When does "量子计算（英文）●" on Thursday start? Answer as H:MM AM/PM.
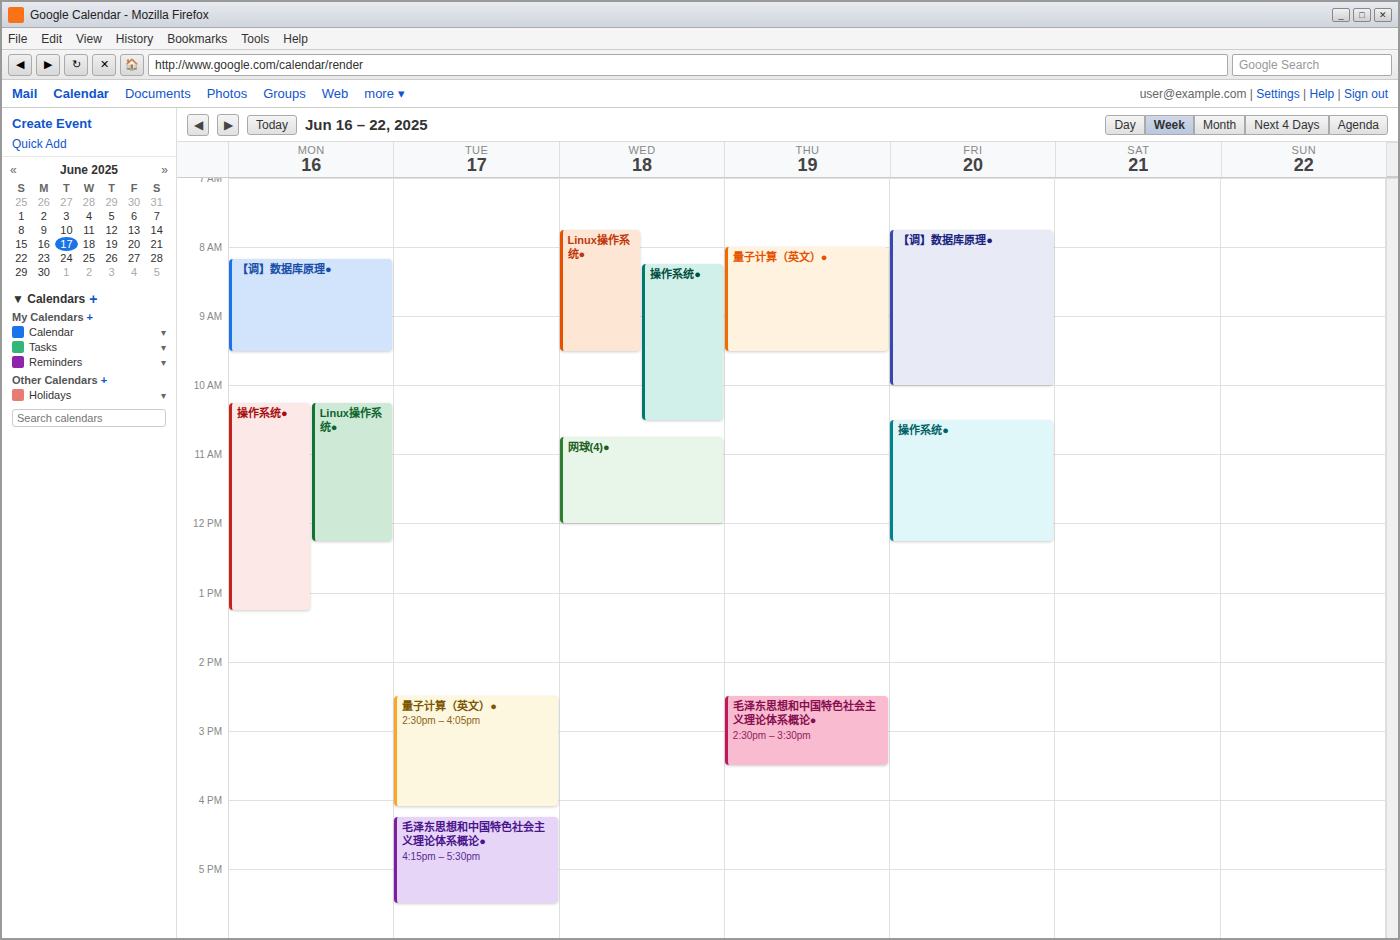
8:00 AM